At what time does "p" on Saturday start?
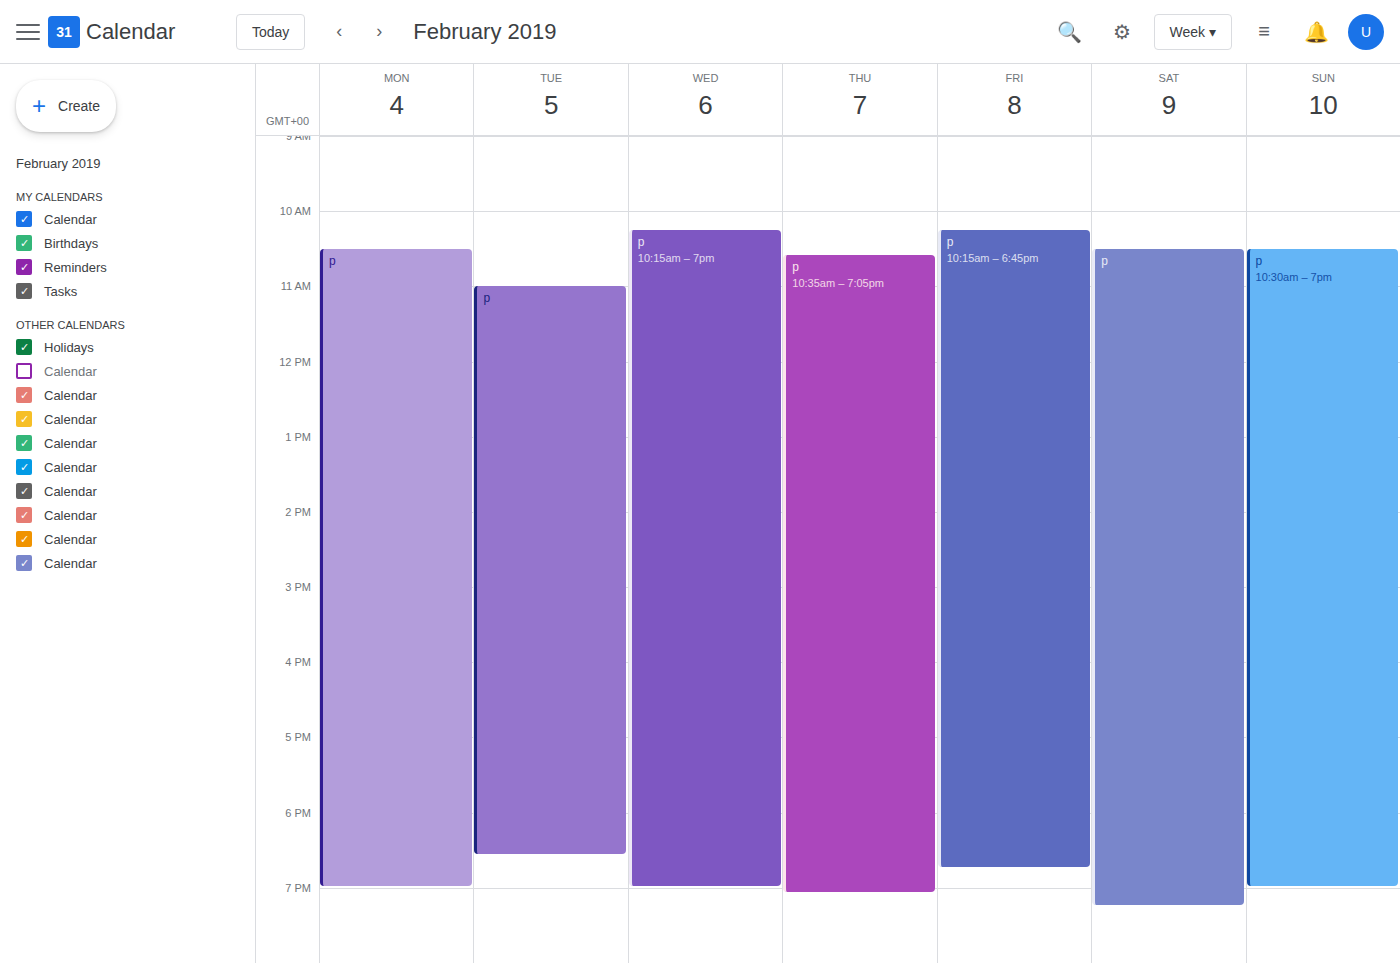
10:30 AM